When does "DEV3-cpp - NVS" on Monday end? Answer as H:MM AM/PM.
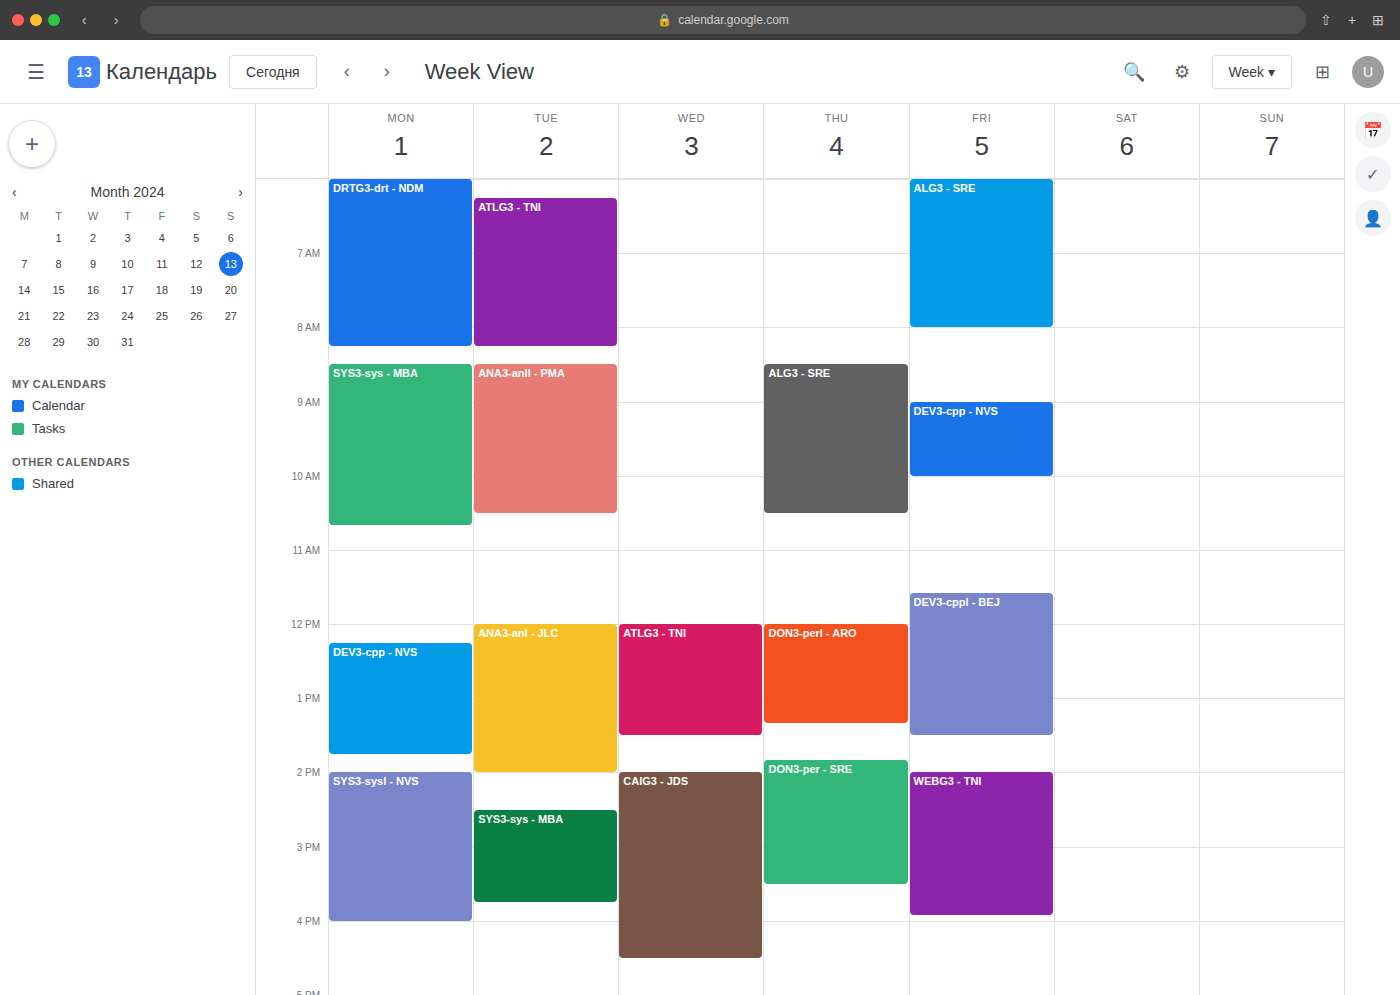
1:45 PM